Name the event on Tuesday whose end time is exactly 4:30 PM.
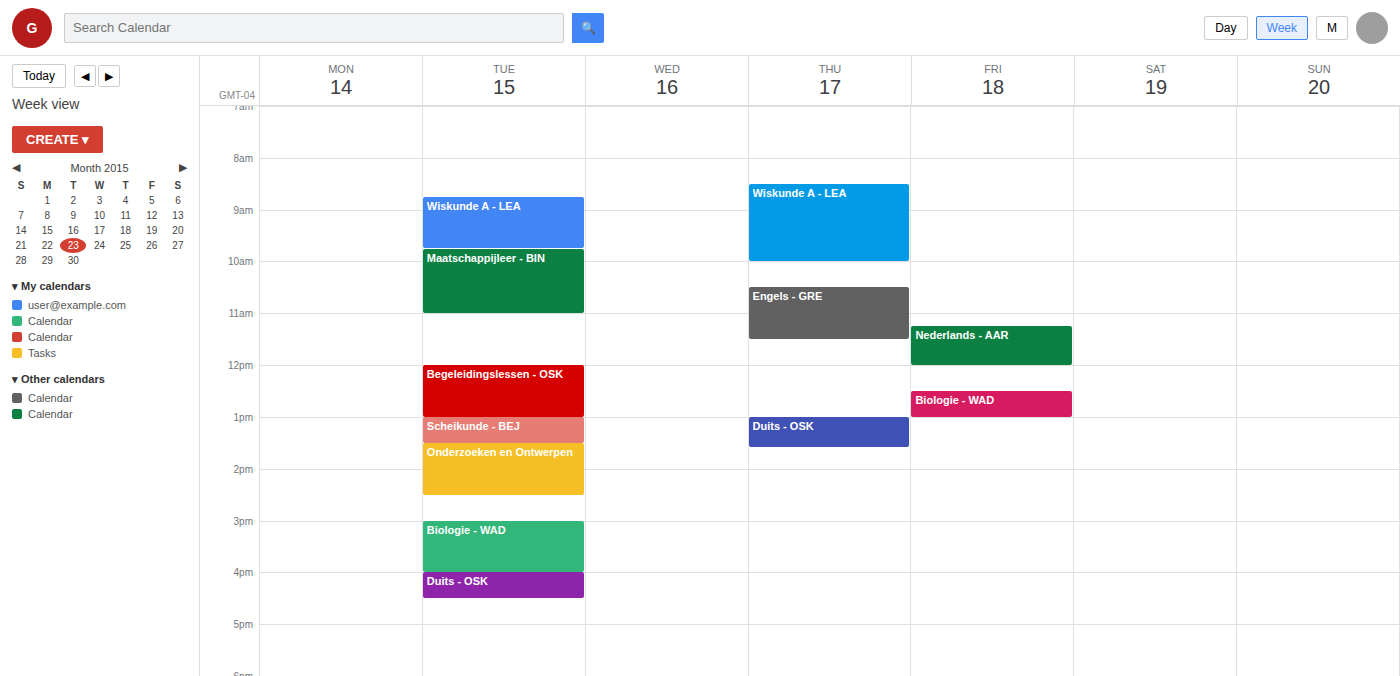
"Duits - OSK"